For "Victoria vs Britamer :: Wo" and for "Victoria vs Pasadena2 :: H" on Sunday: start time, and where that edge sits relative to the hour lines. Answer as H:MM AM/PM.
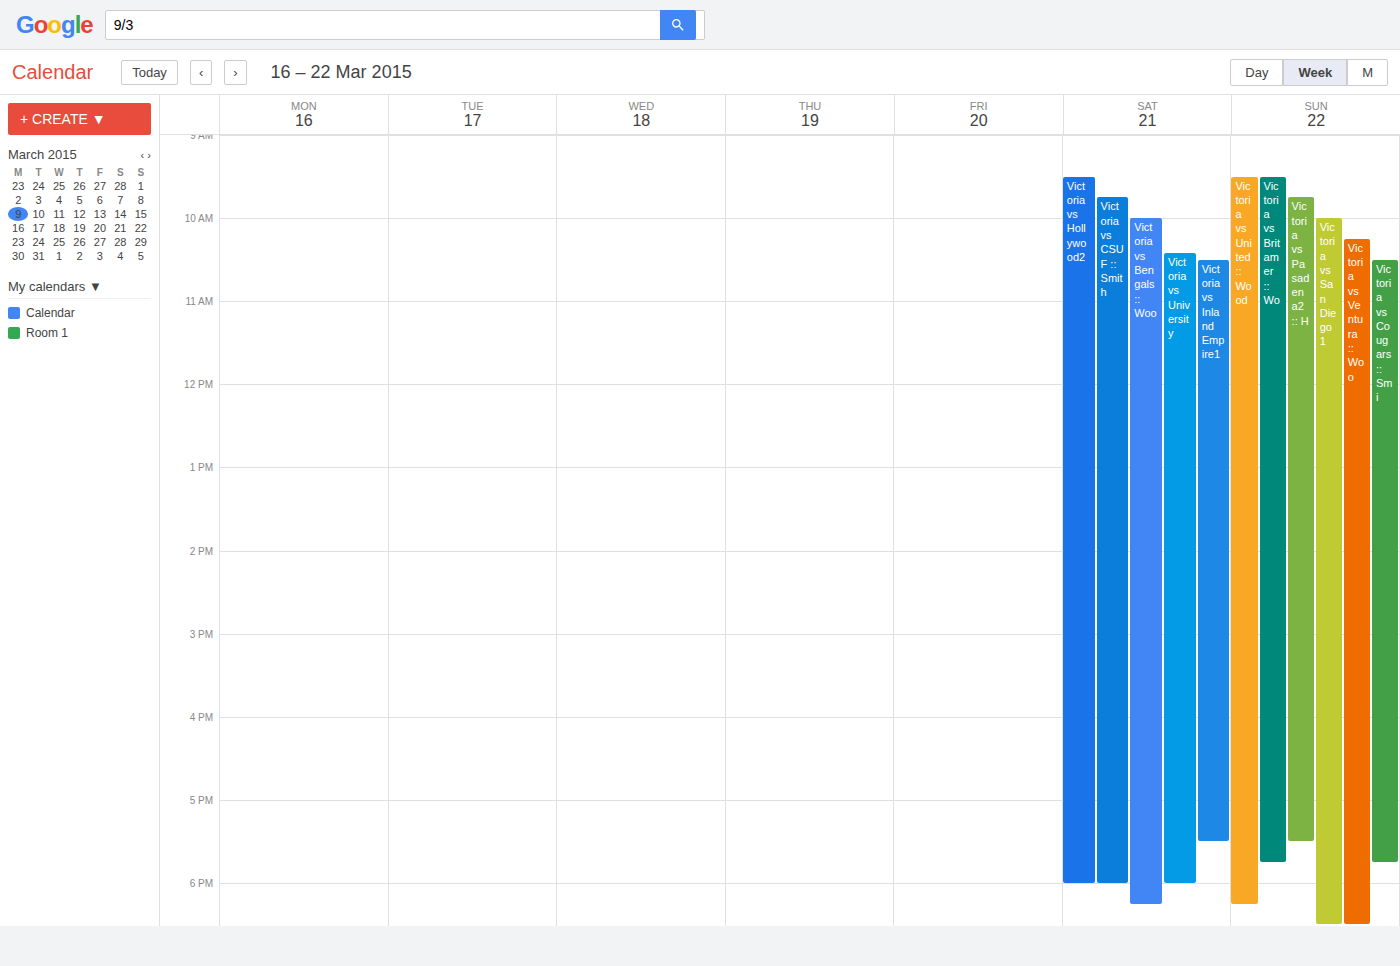
"Victoria vs Britamer :: Wo": 9:30 AM, halfway between the 9 AM and 10 AM lines. "Victoria vs Pasadena2 :: H": 9:45 AM, neither: three quarters of the way from the 9 AM line to the 10 AM line.